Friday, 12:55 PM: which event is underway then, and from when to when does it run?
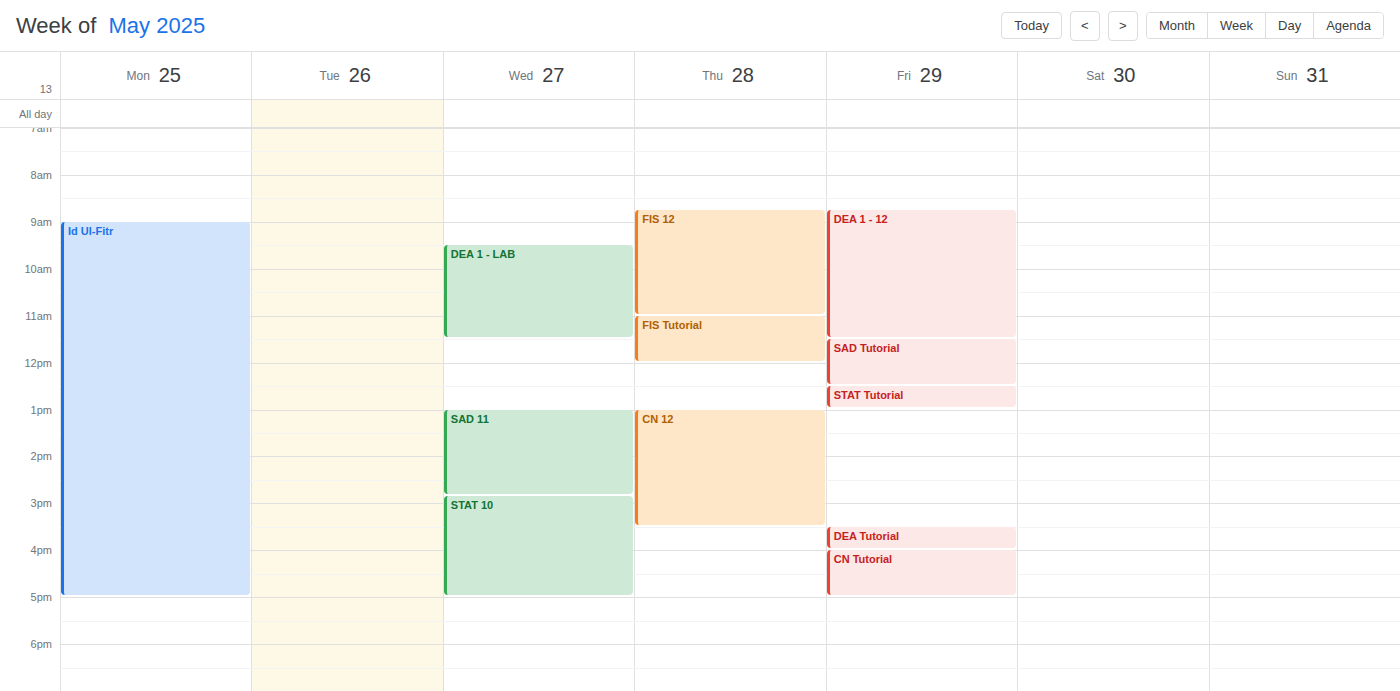
"STAT Tutorial", 12:30 PM to 1:00 PM